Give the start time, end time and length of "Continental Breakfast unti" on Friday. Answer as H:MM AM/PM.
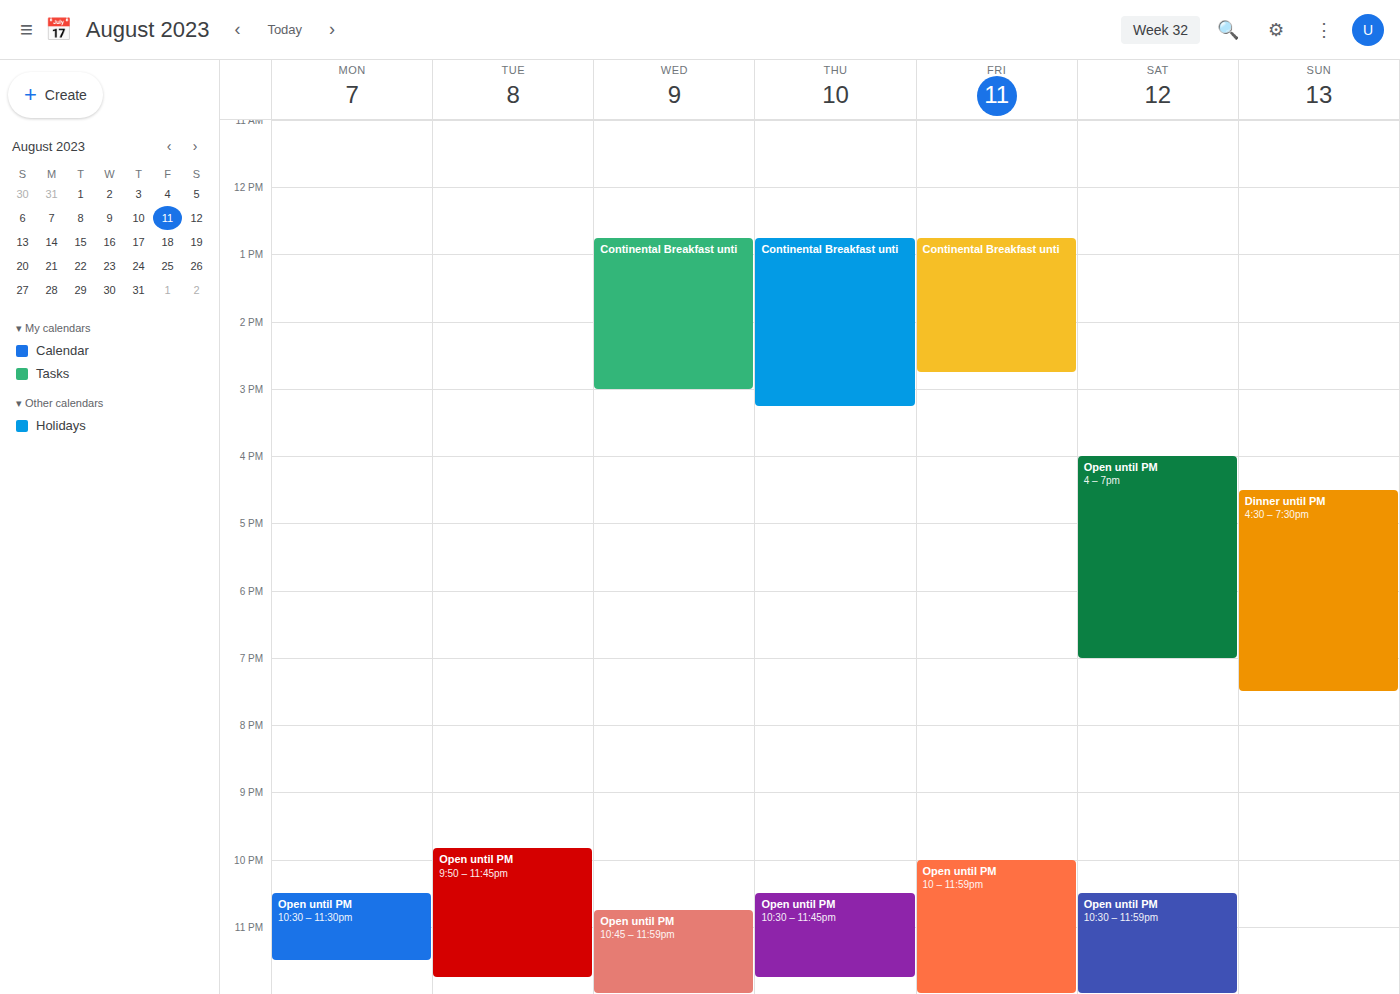
12:45 PM to 2:45 PM, 2 hours